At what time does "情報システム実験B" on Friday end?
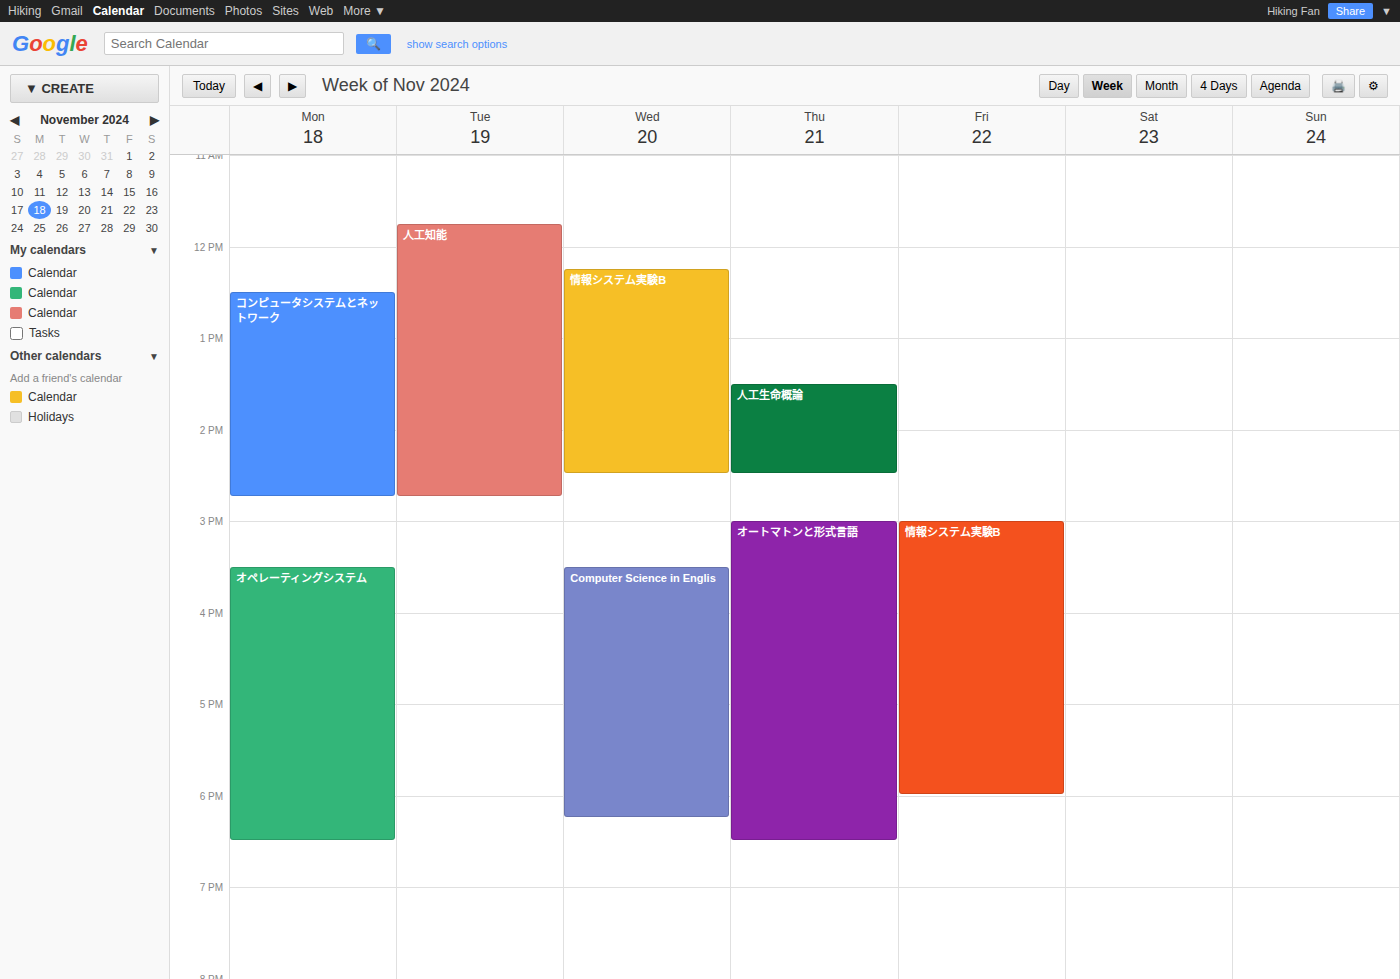
6:00 PM